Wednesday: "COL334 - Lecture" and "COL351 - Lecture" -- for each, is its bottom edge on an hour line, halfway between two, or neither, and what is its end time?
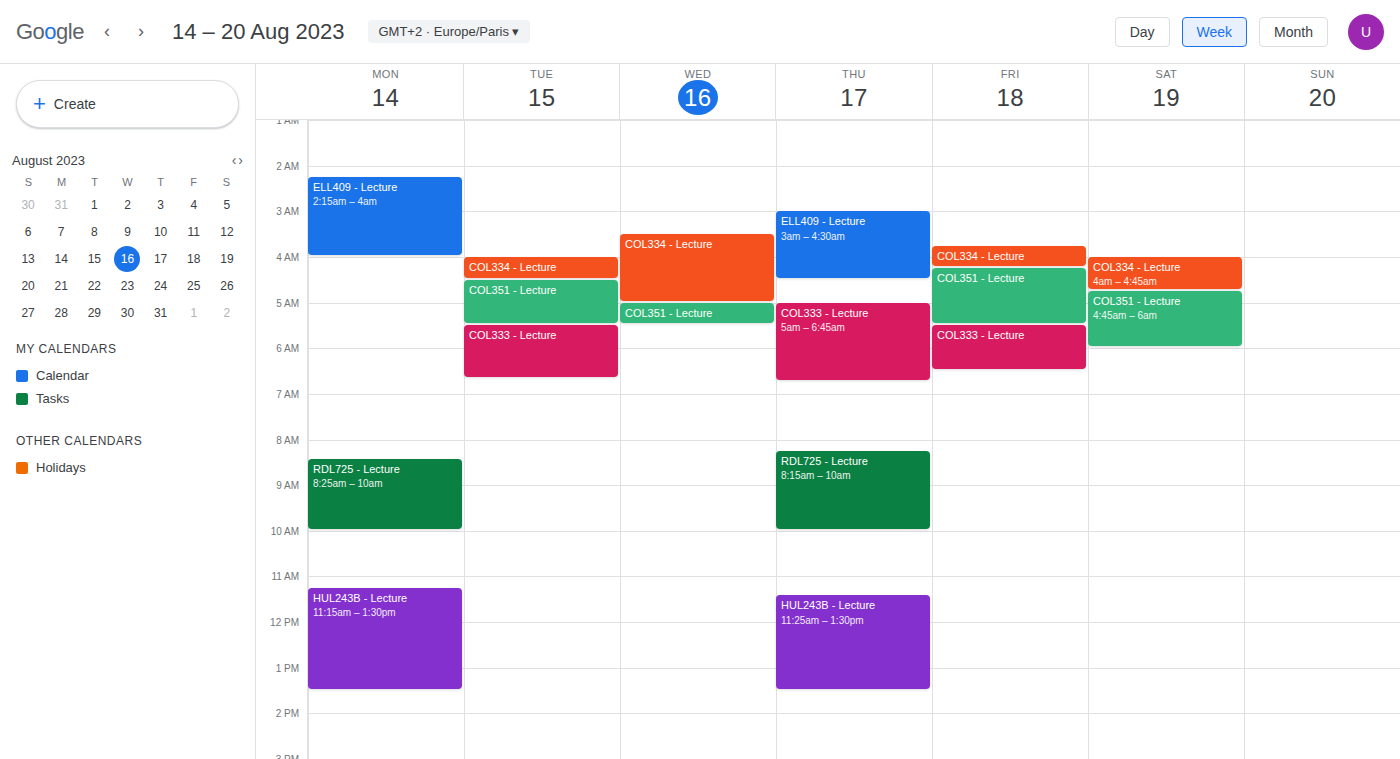
"COL334 - Lecture": 5:00 AM, exactly on the 5 AM line. "COL351 - Lecture": 5:30 AM, halfway between the 5 AM and 6 AM lines.